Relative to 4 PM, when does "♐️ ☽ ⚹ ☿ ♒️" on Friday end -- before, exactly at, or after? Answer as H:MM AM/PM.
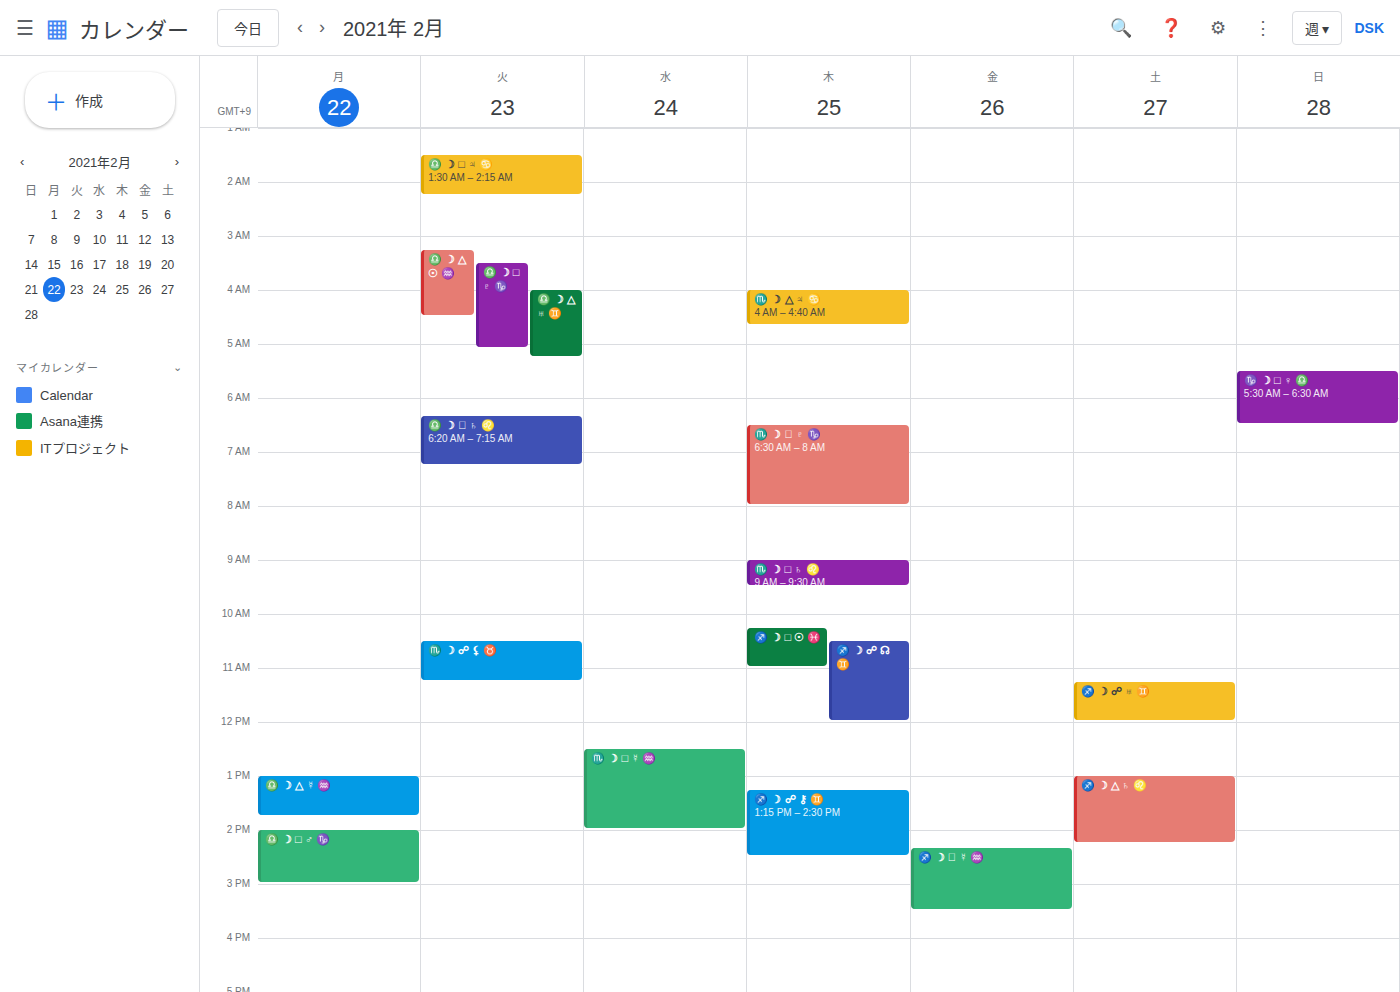
3:30 PM -- before 4 PM, 30 minutes above the 4 PM line.